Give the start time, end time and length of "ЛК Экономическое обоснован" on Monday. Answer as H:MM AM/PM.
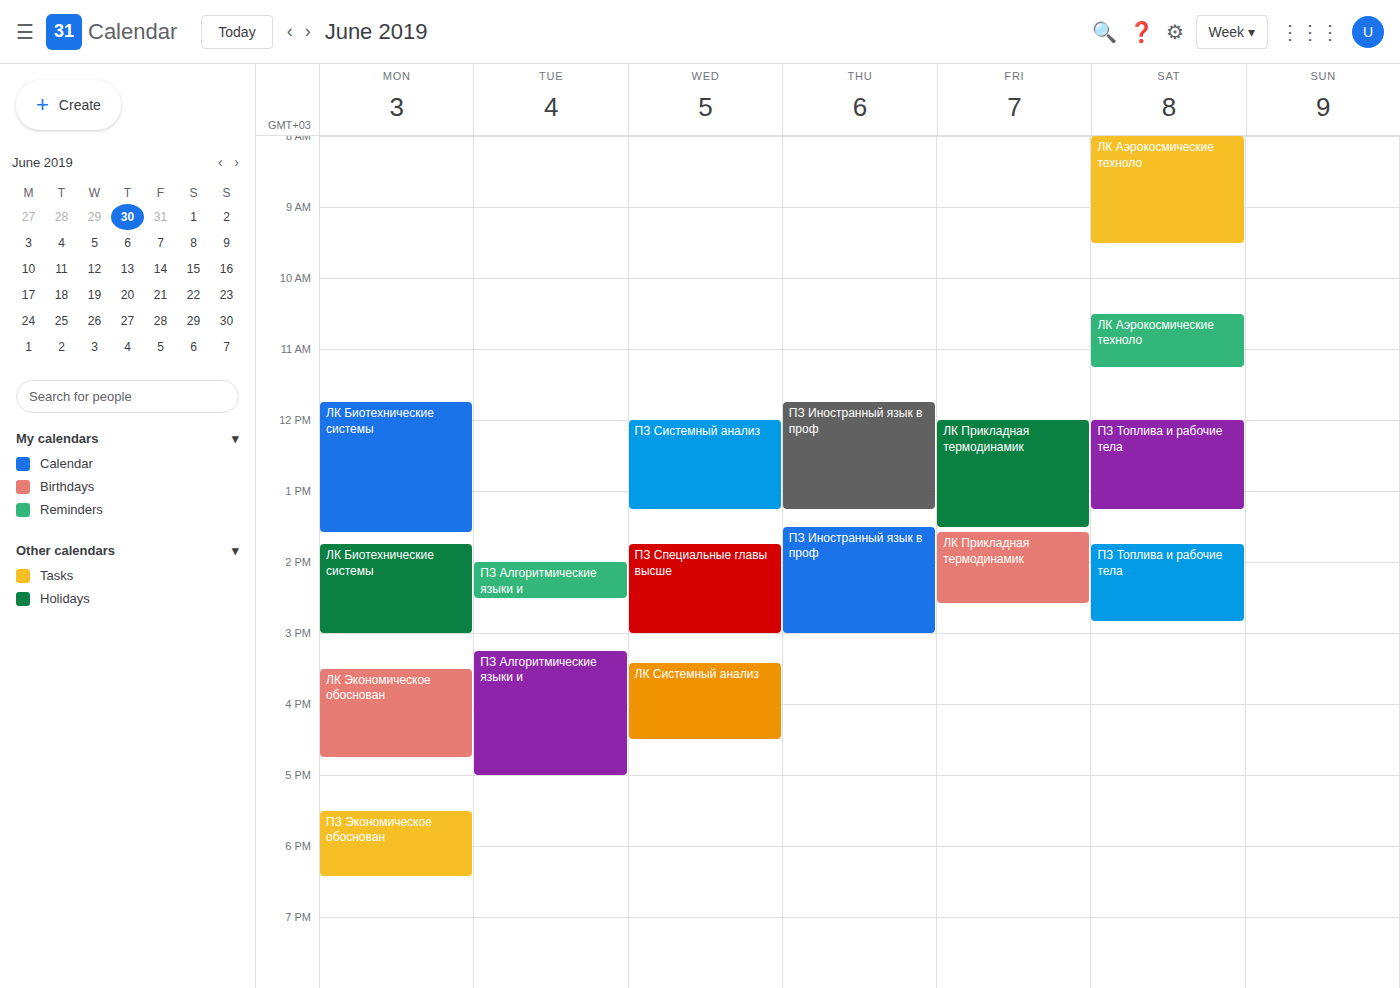
3:30 PM to 4:45 PM, 1 hour 15 minutes